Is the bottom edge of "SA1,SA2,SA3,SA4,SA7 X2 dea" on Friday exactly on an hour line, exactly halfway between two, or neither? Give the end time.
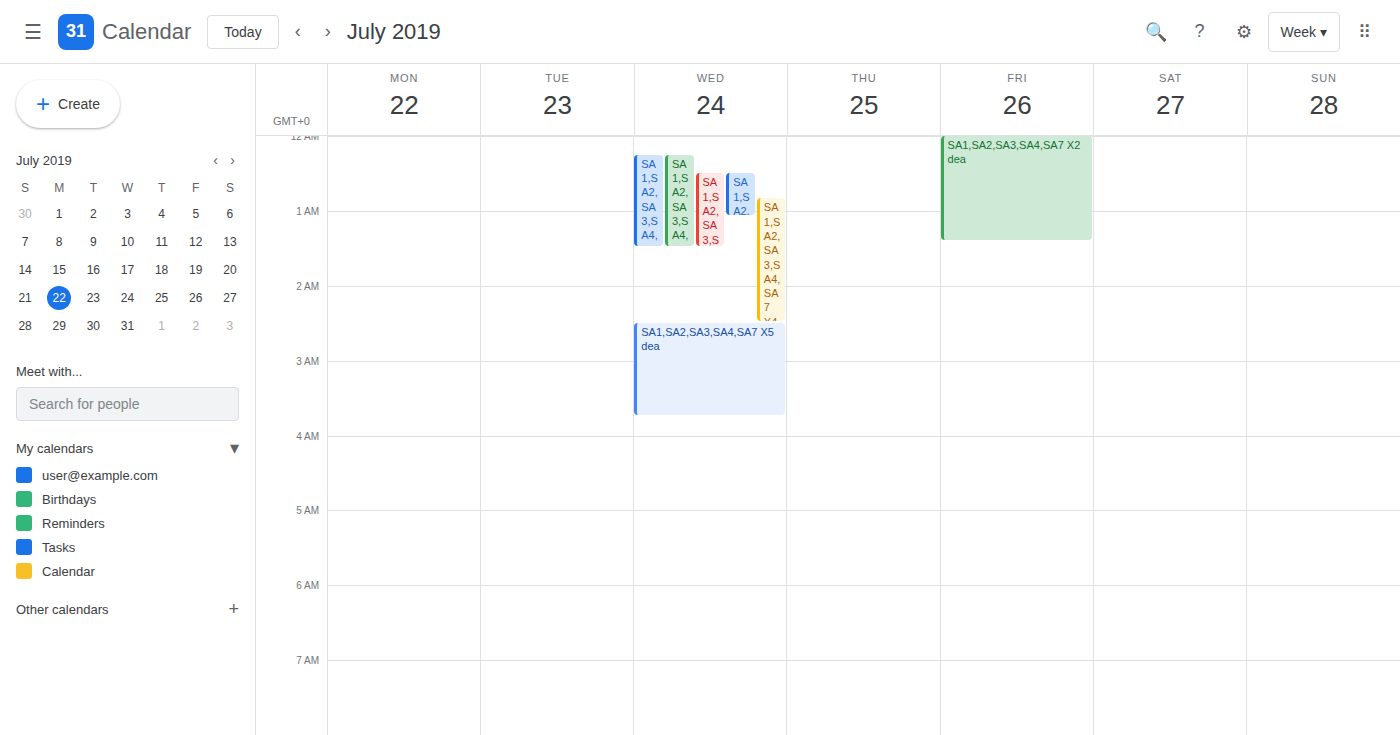
1:25 AM -- neither: 25 minutes below the 1 AM line and 35 minutes above the 2 AM line.